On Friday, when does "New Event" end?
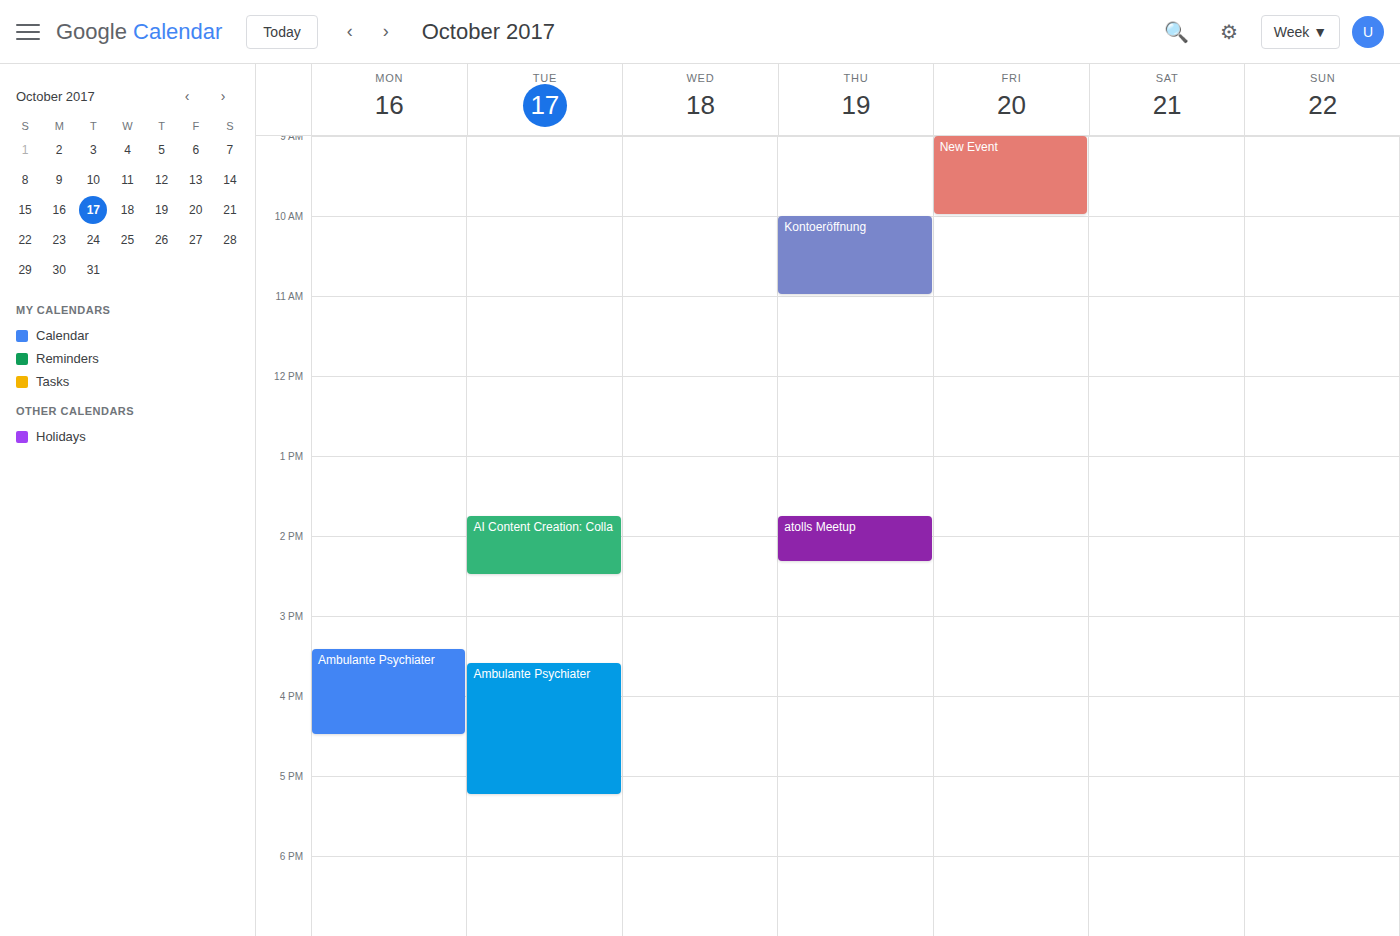
10:00 AM